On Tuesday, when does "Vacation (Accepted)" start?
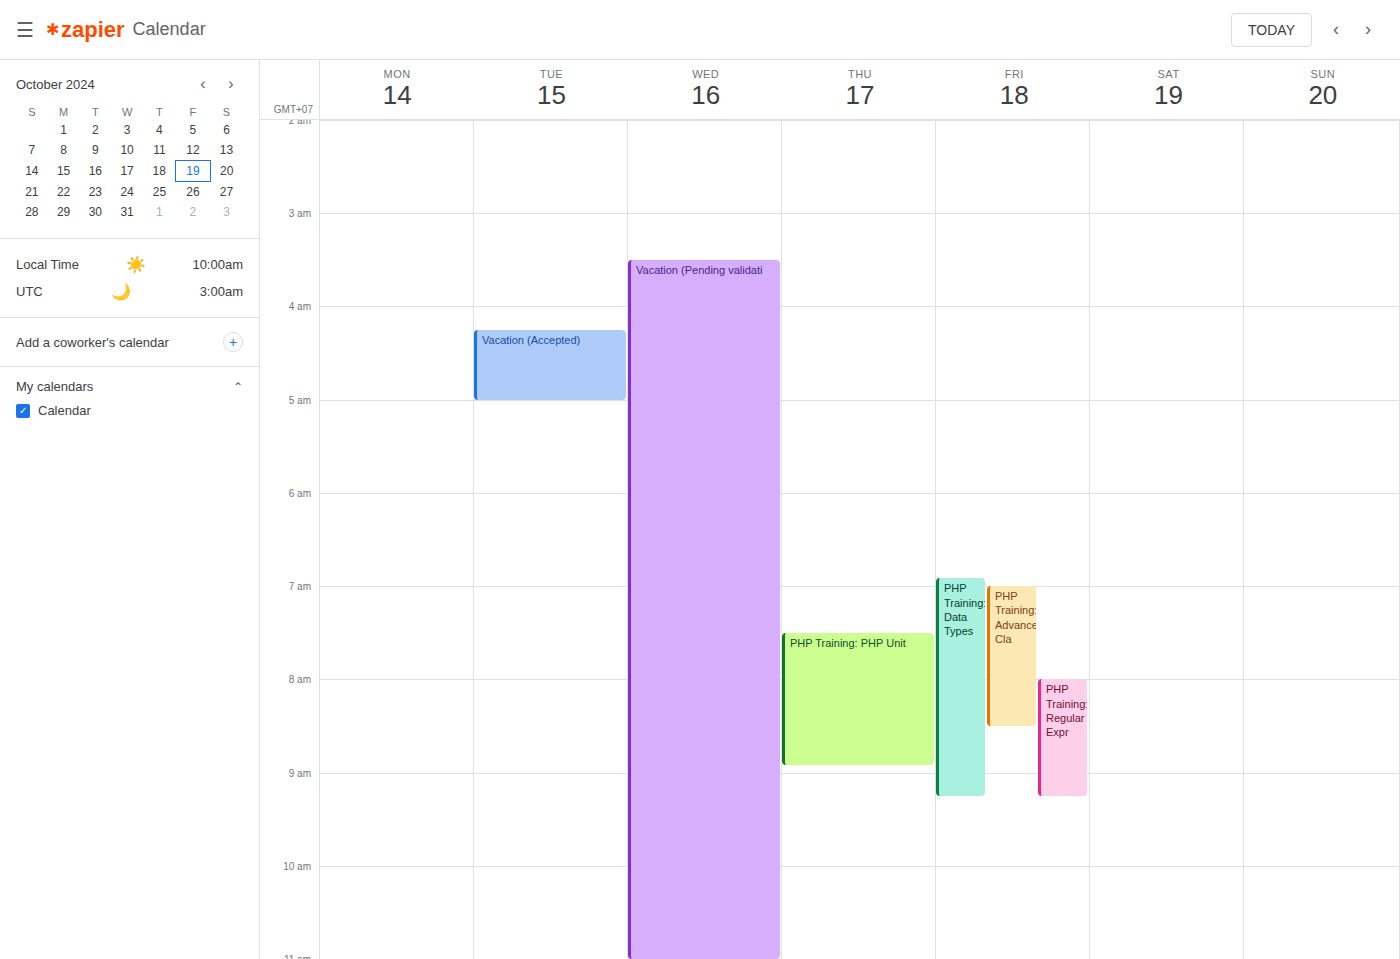
04:15